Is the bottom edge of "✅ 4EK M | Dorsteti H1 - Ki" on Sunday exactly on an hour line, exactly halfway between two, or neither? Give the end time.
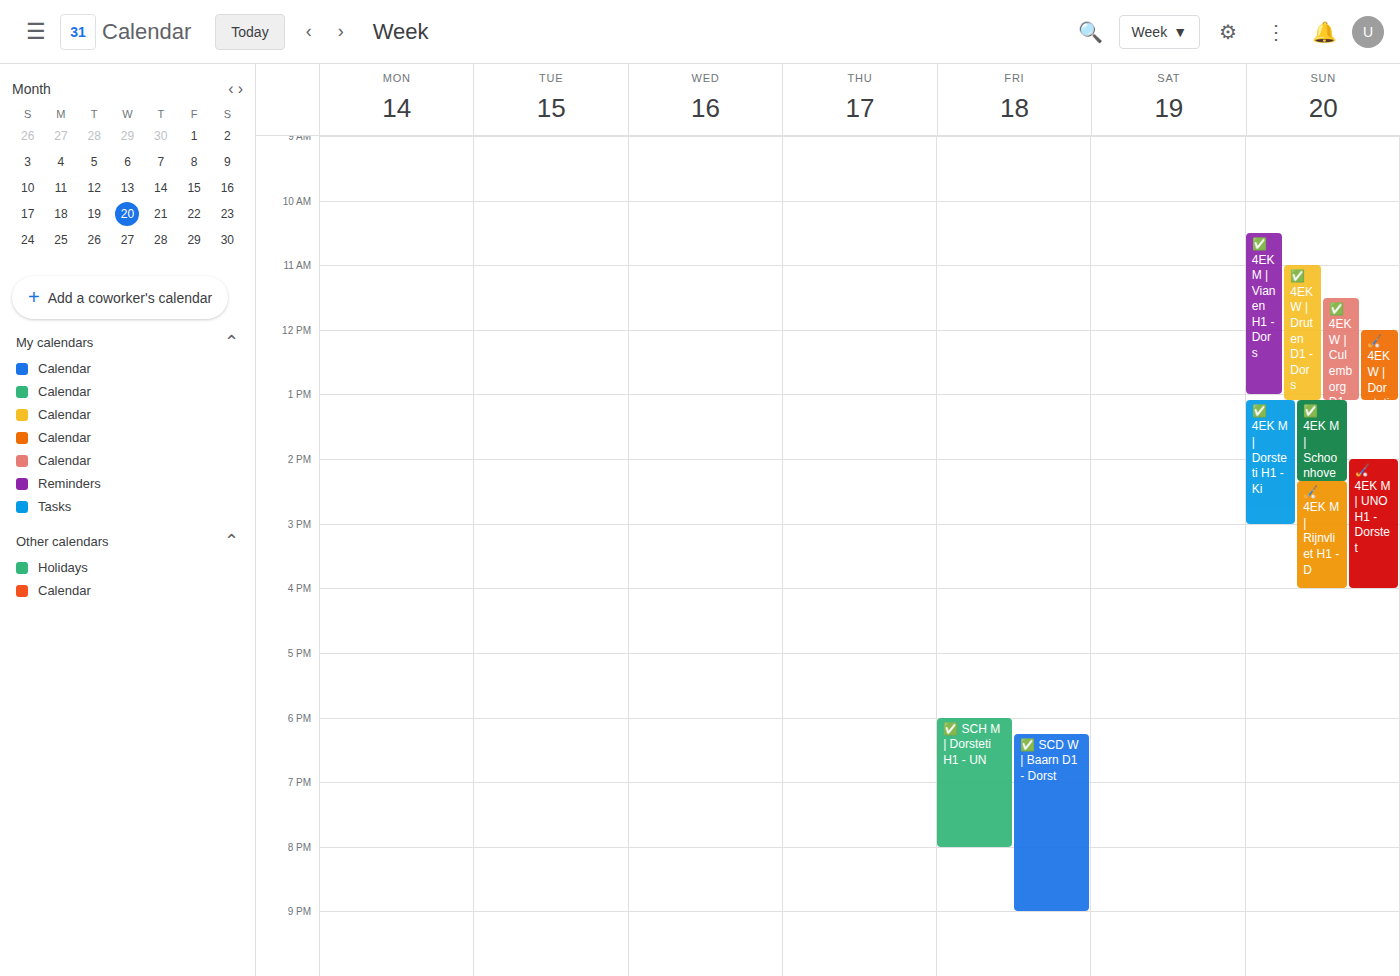
3:00 PM -- exactly on the 3 PM line.